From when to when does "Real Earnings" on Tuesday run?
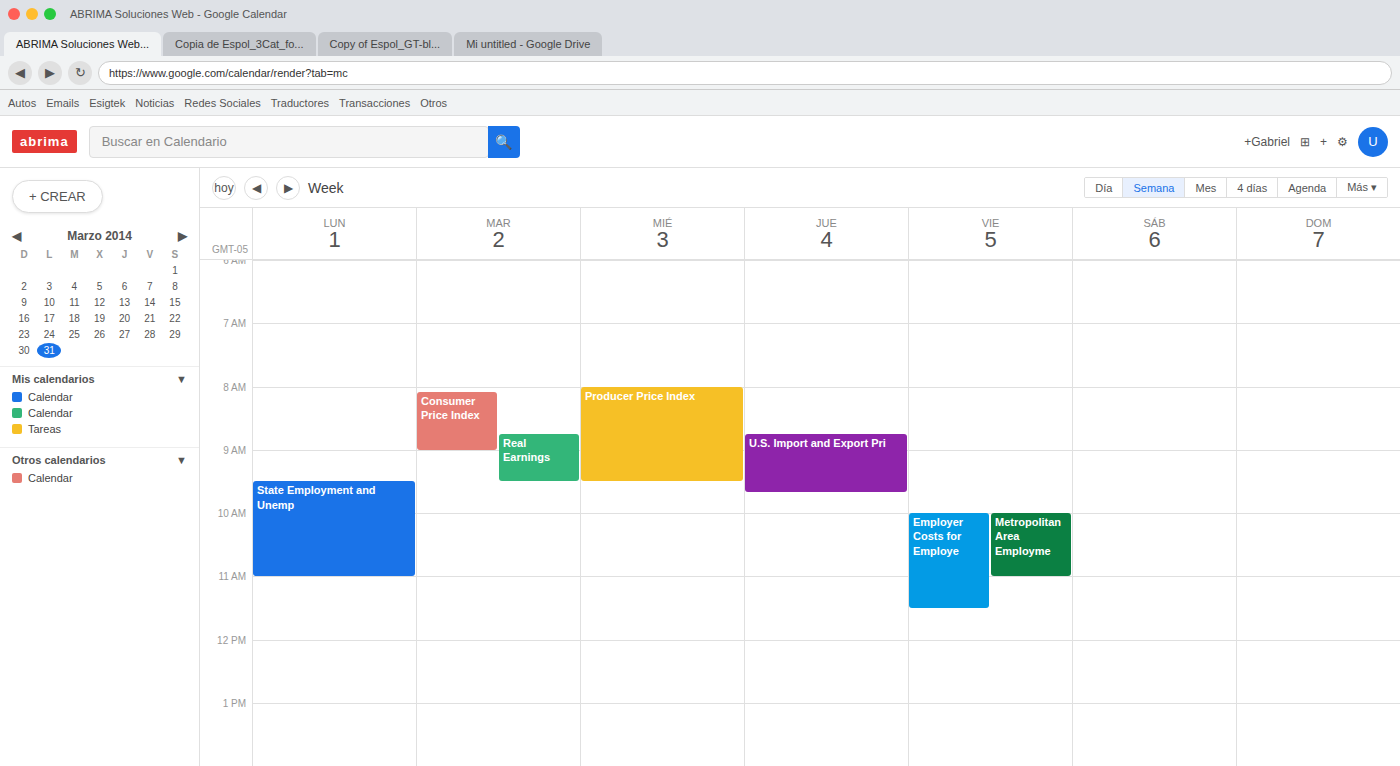
8:45 AM to 9:30 AM